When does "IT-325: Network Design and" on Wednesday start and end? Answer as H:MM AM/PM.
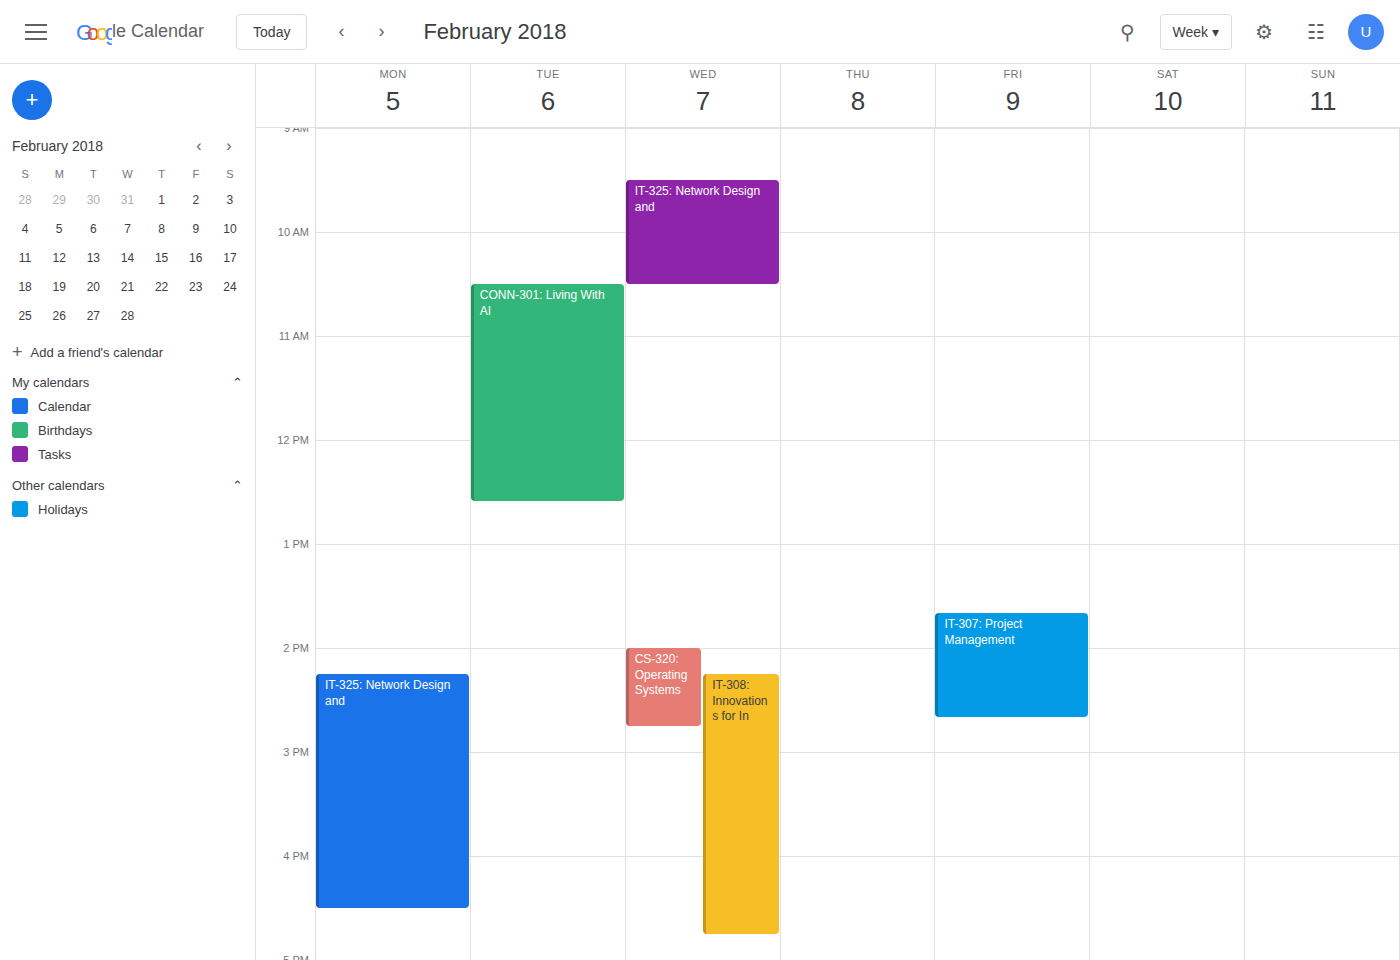
9:30 AM to 10:30 AM